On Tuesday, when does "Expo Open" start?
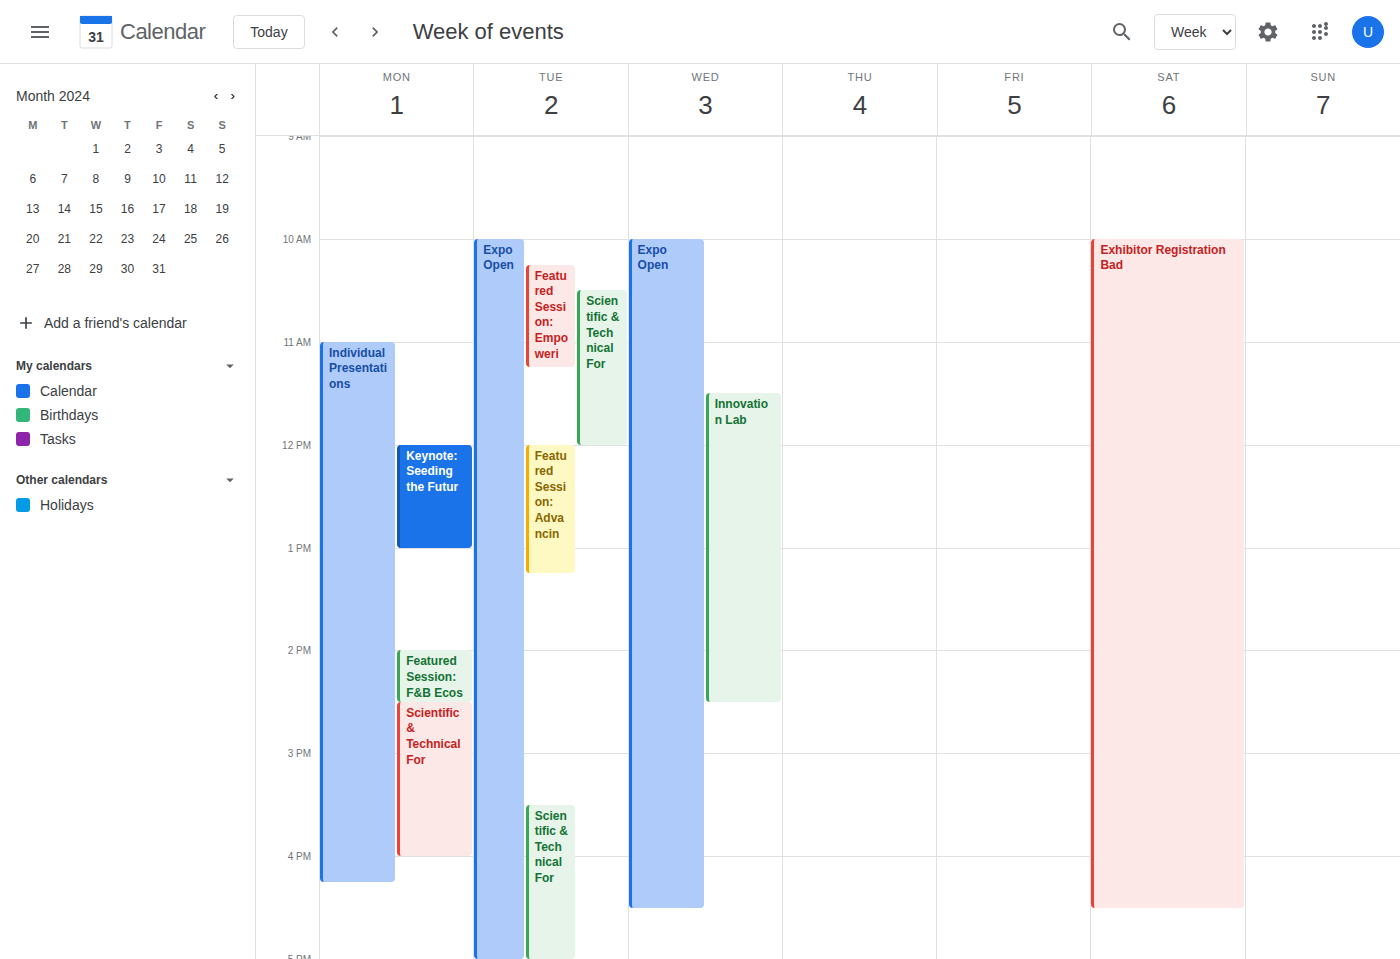
10:00